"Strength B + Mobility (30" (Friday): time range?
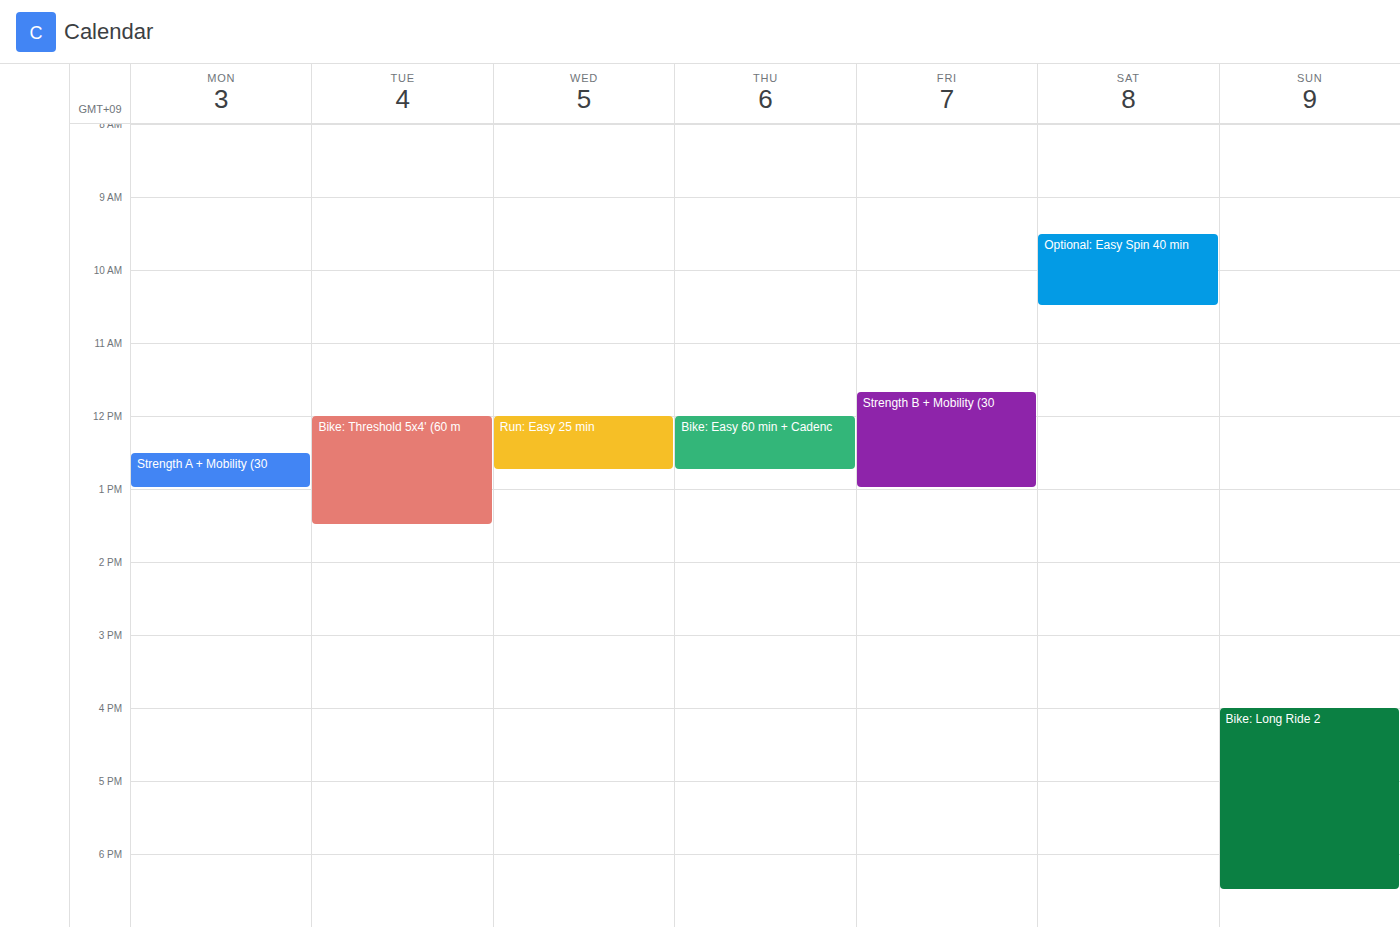
11:40 AM to 1:00 PM